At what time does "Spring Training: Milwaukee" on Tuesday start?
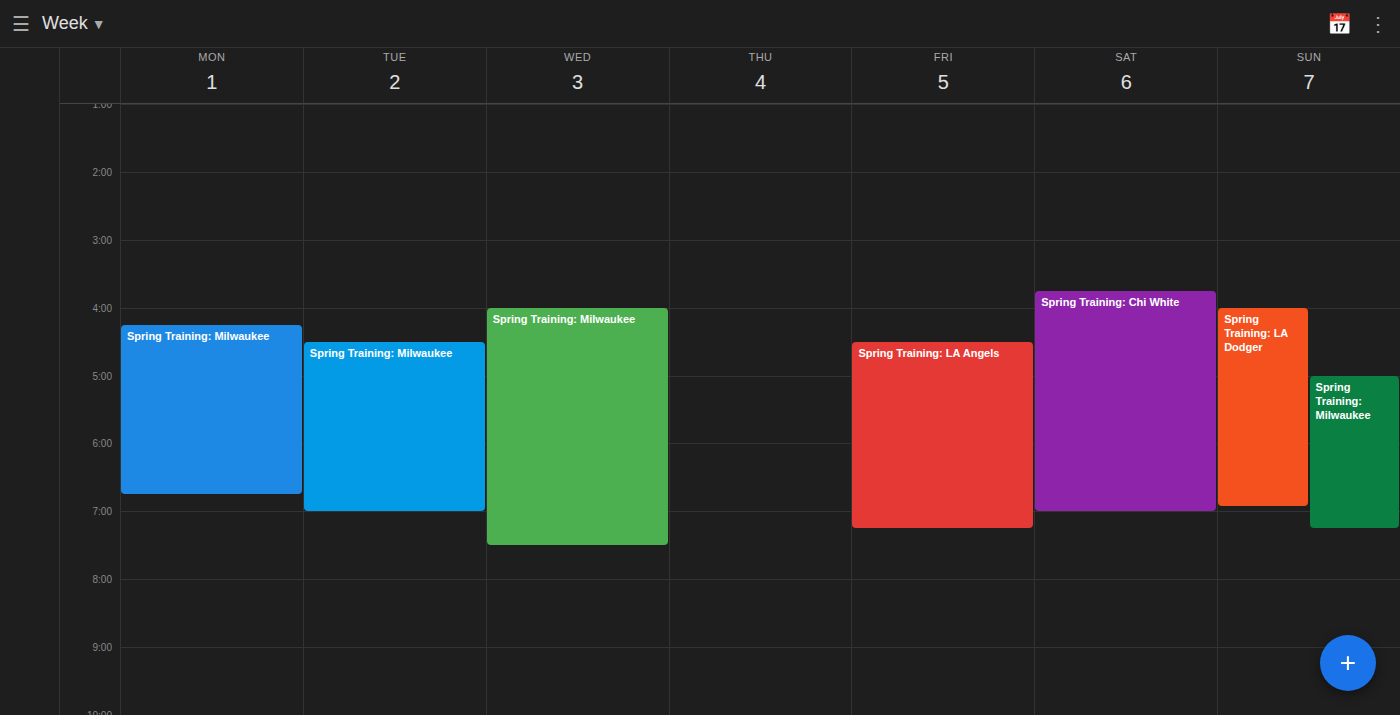
4:30 PM